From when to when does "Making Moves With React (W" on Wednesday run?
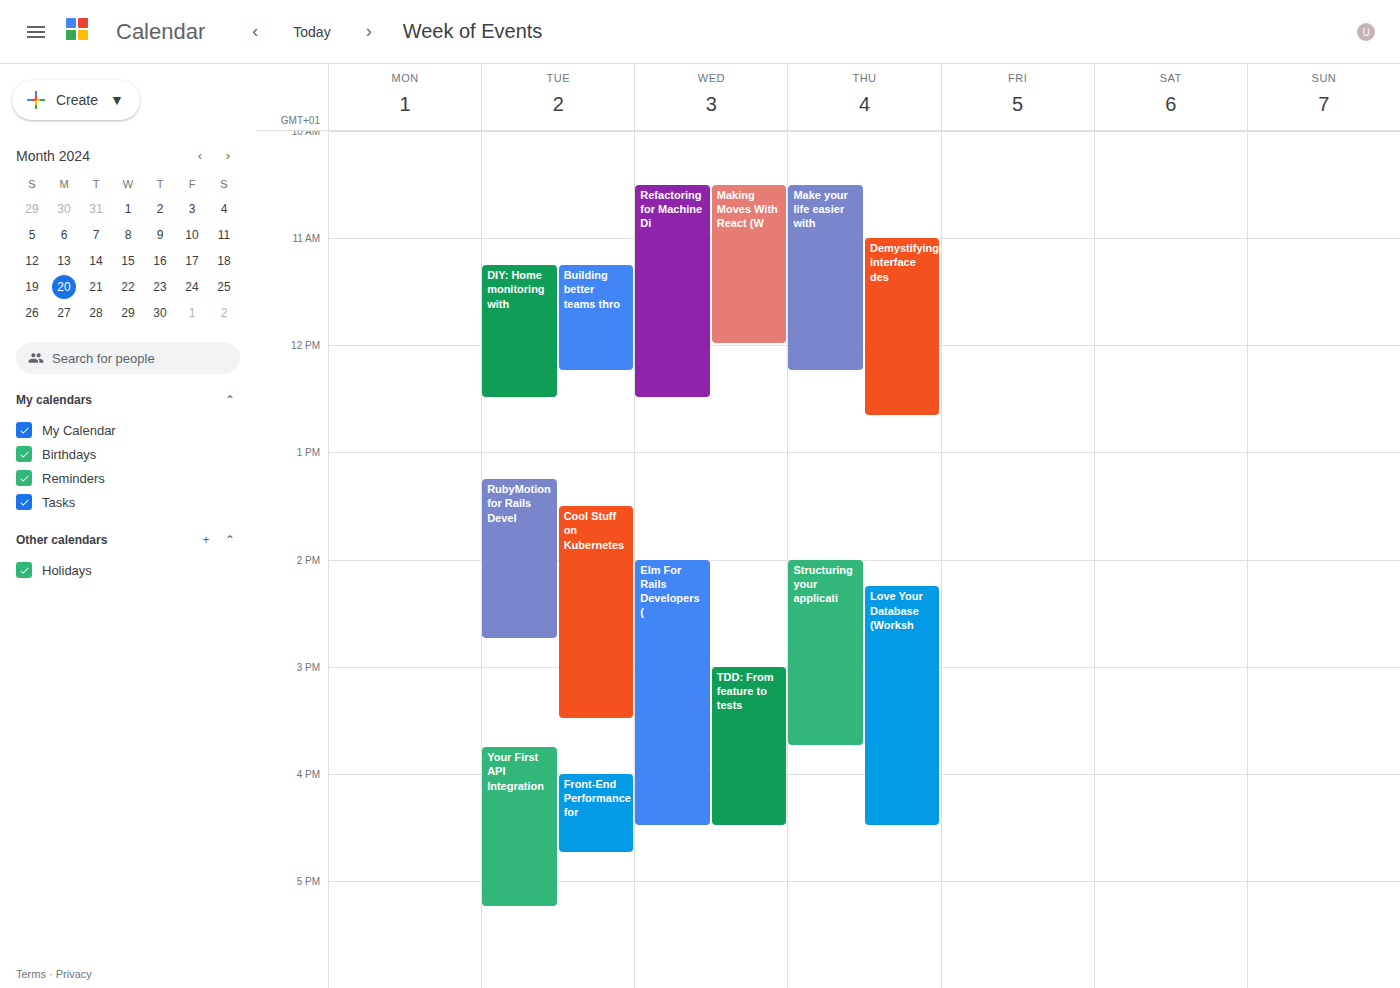
10:30 AM to 12:00 PM